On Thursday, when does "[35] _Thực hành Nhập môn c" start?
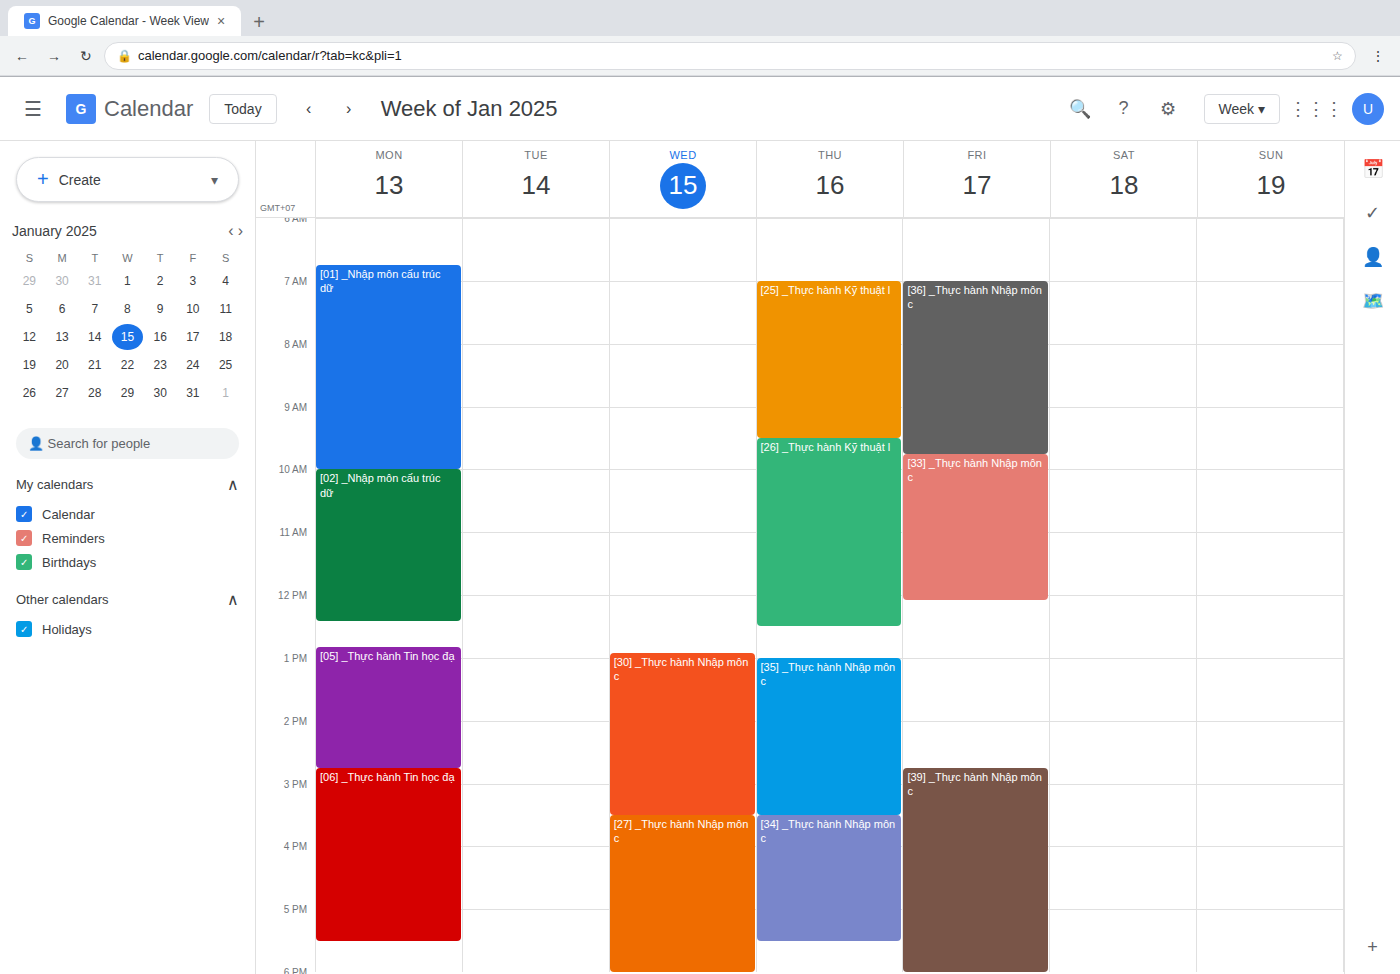
1:00 PM